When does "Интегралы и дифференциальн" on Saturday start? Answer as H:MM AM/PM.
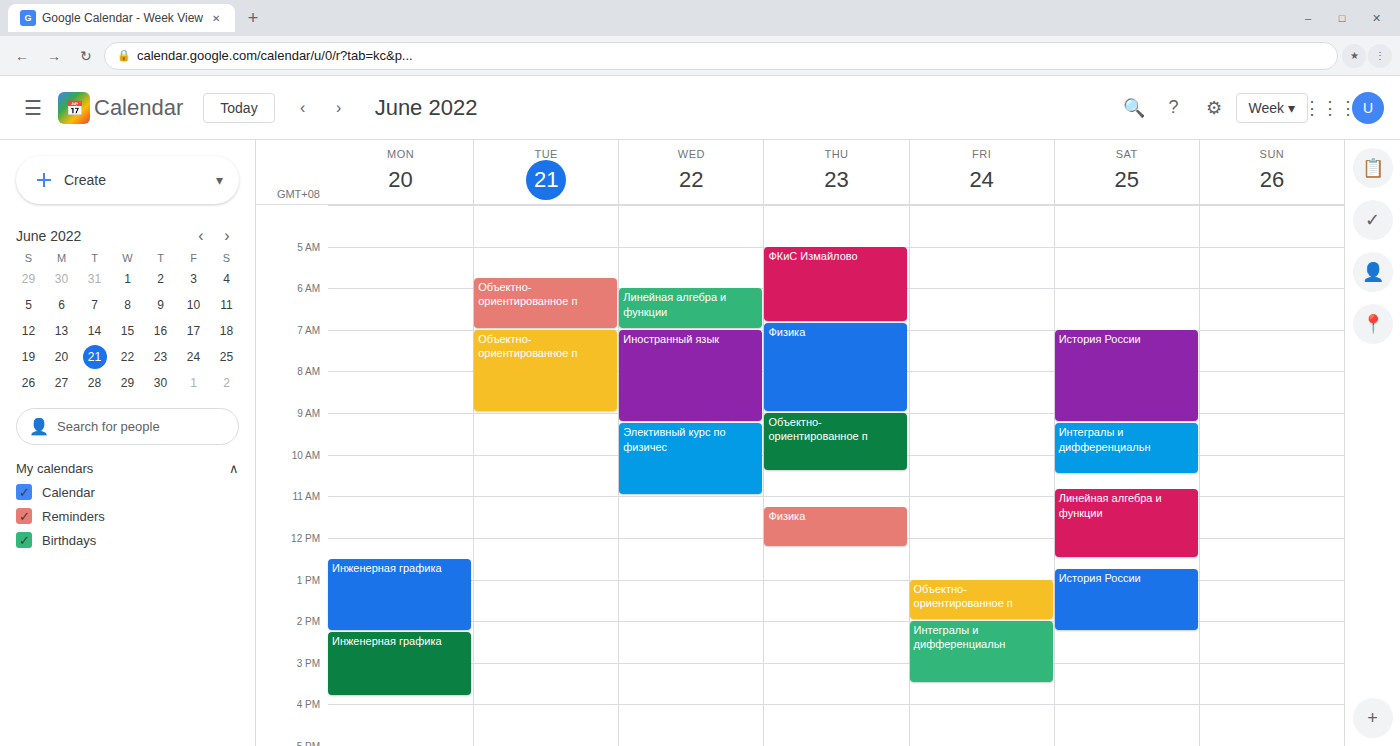
9:15 AM